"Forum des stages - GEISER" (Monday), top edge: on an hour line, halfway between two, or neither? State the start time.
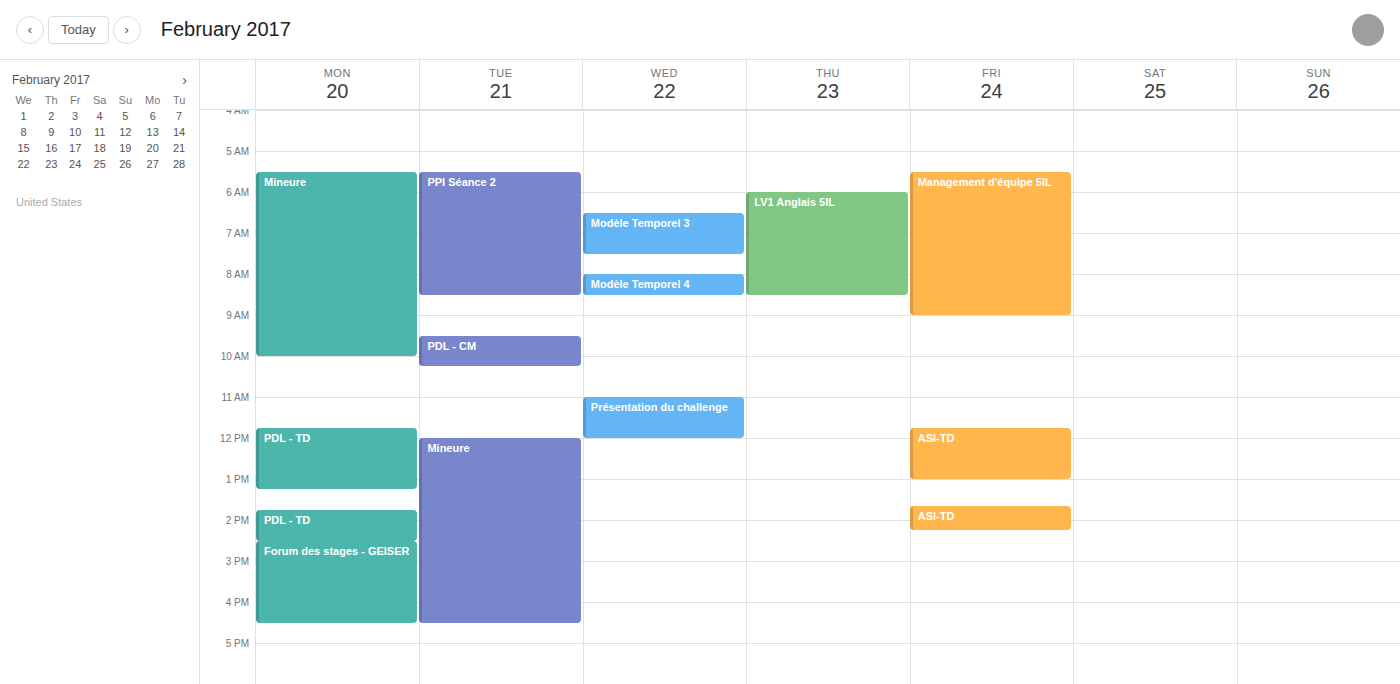
2:30 PM -- halfway between the 2 PM and 3 PM lines.